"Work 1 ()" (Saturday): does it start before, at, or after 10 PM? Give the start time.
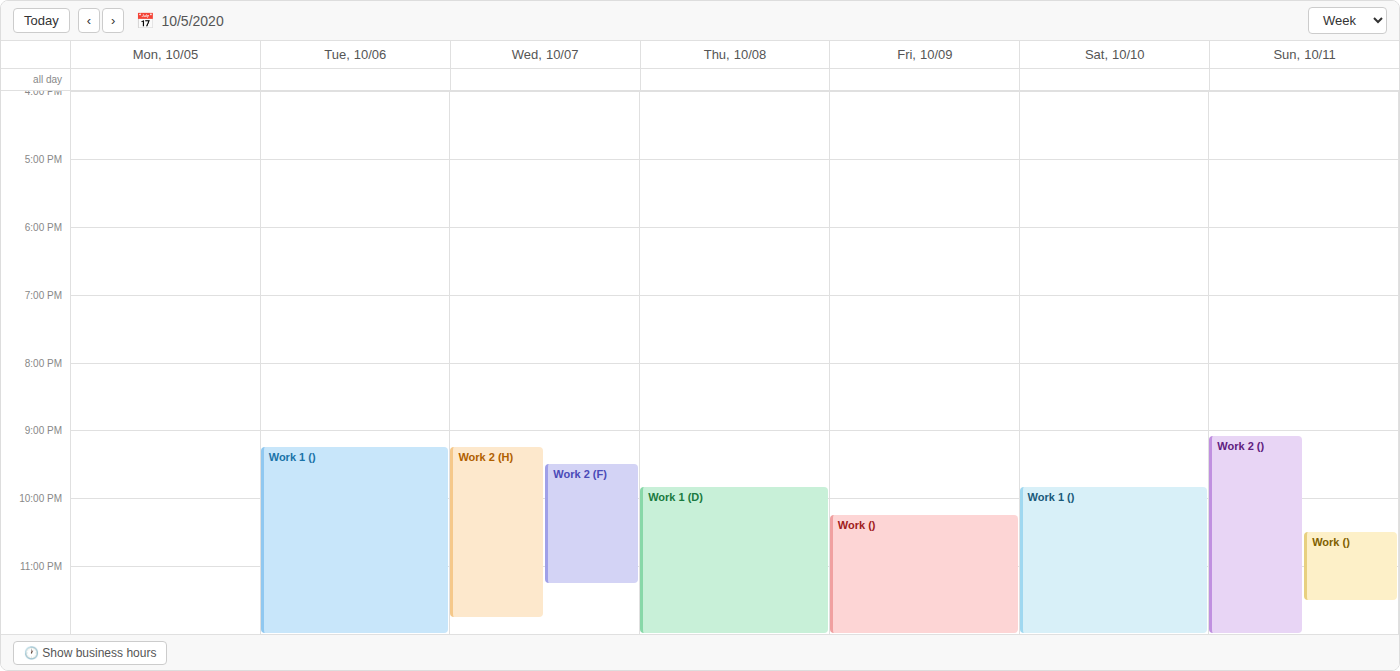
9:50 PM -- before 10 PM, 10 minutes above the 10 PM line.